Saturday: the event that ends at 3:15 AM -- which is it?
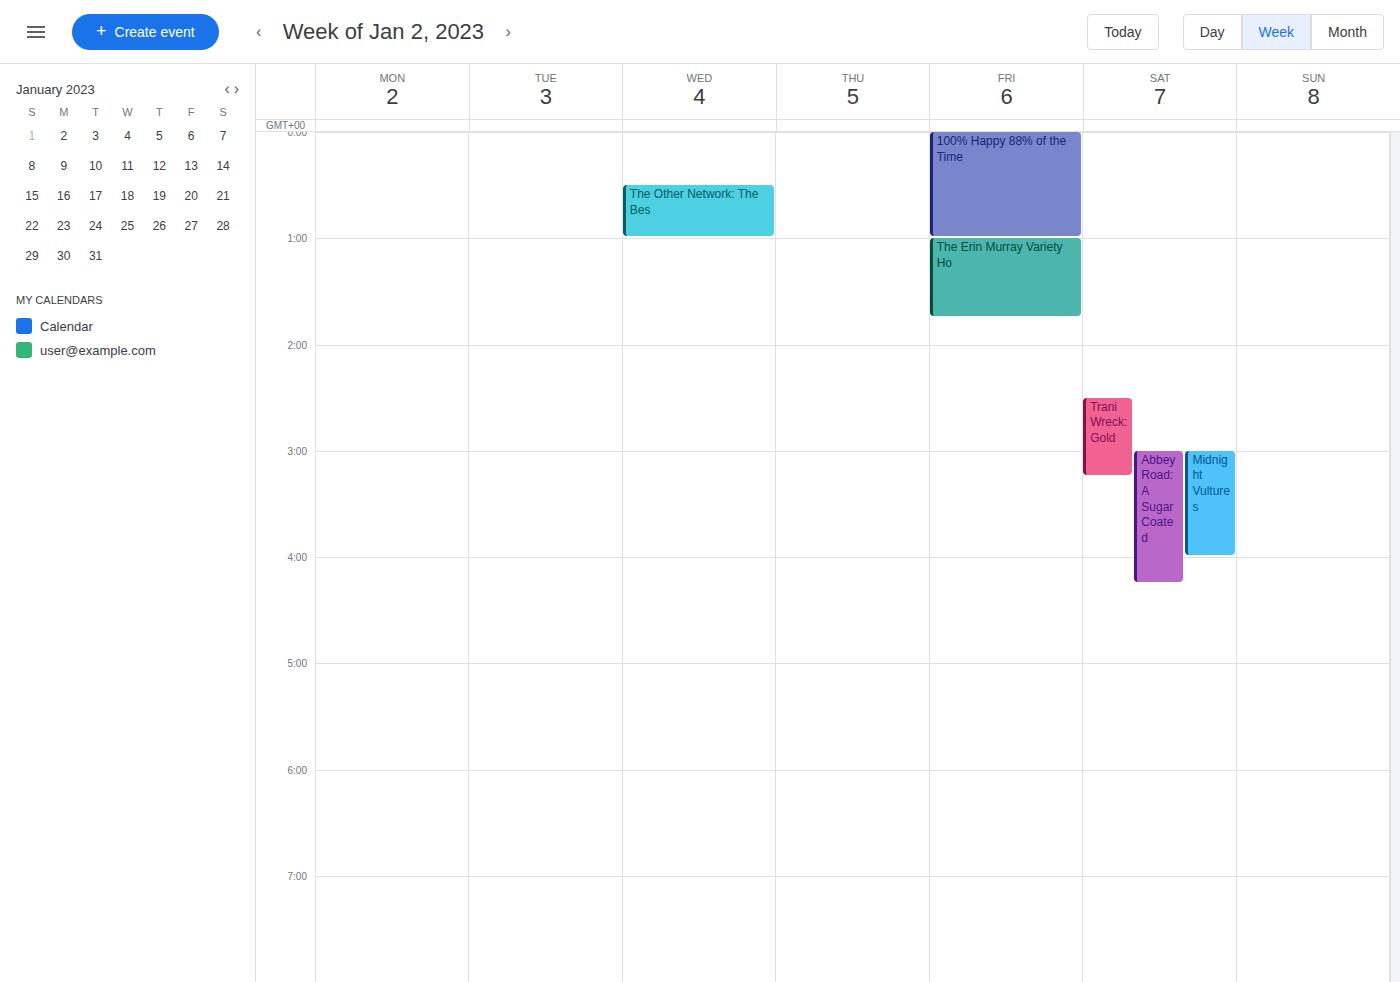
"TraniWreck: Gold"